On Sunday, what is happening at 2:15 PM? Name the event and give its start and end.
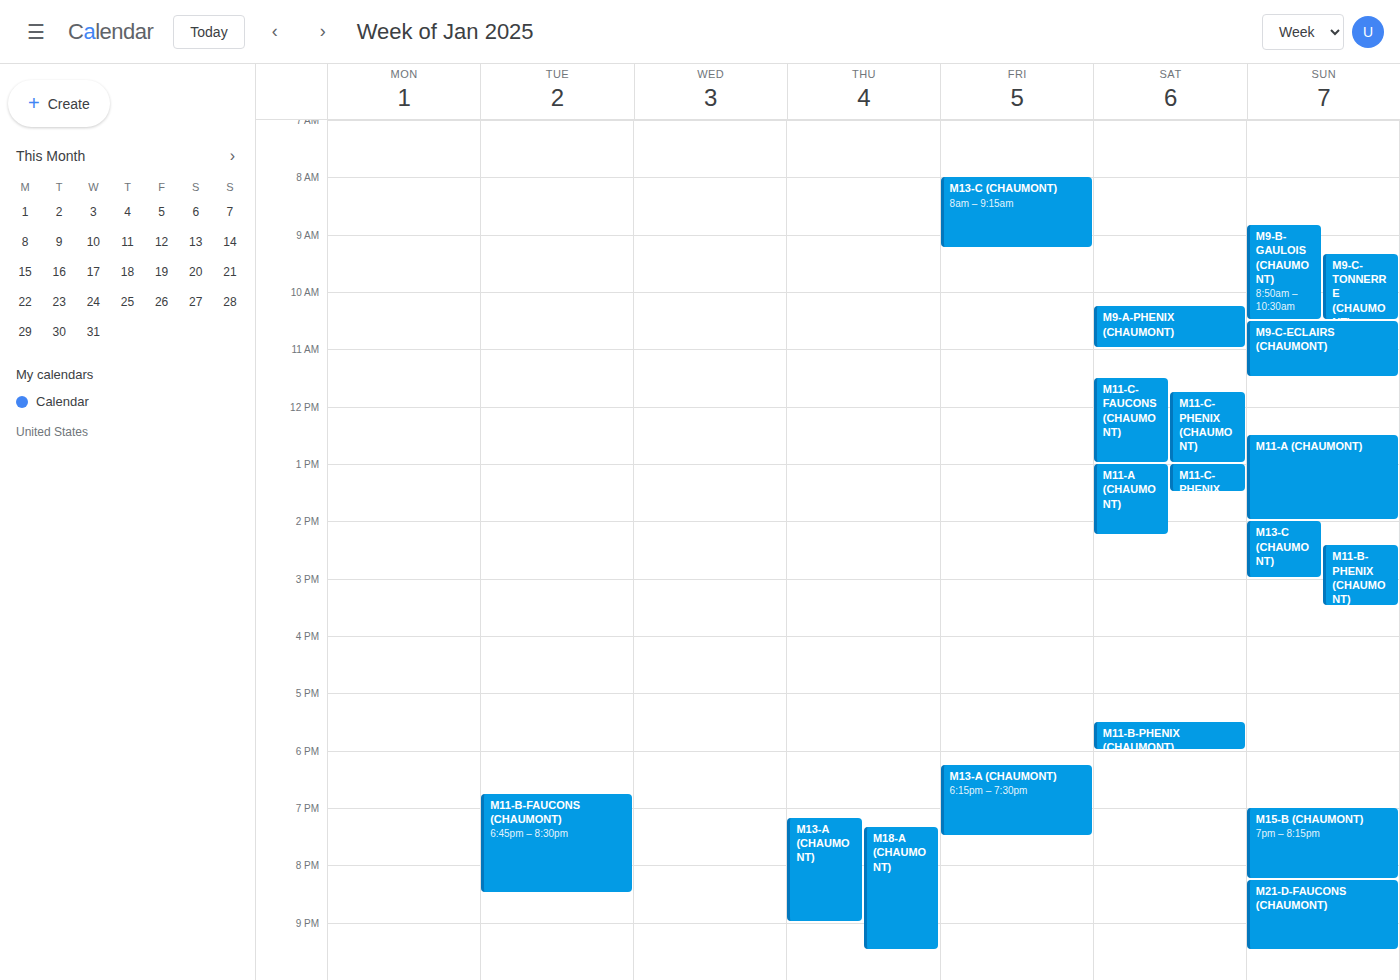
"M13-C (CHAUMONT)", 2:00 PM to 3:00 PM